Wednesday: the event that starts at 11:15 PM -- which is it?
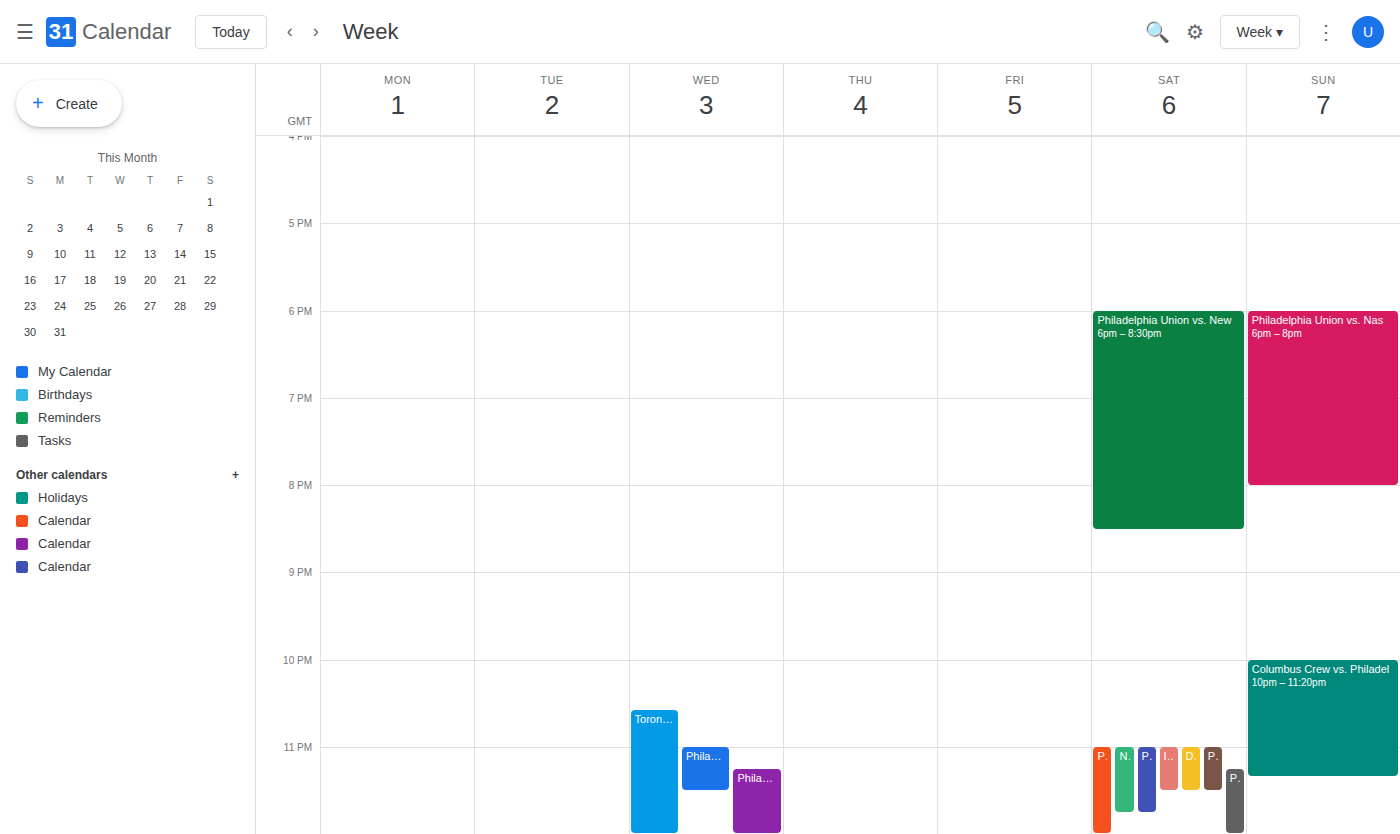
"Philadelphia Union vs. Los"